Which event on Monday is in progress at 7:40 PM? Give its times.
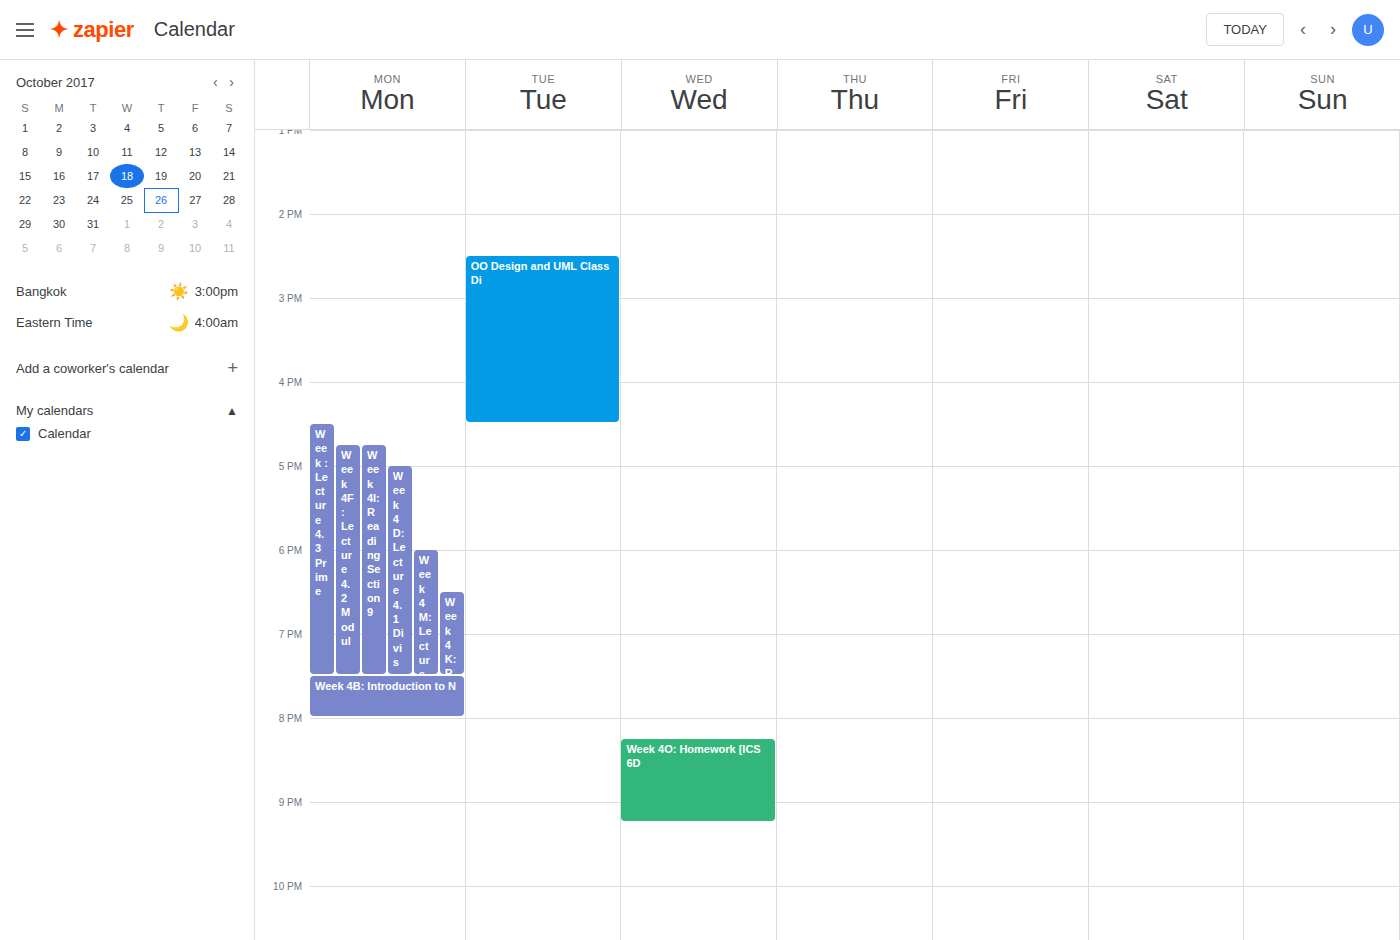
"Week 4B: Introduction to N", 7:30 PM to 8:00 PM